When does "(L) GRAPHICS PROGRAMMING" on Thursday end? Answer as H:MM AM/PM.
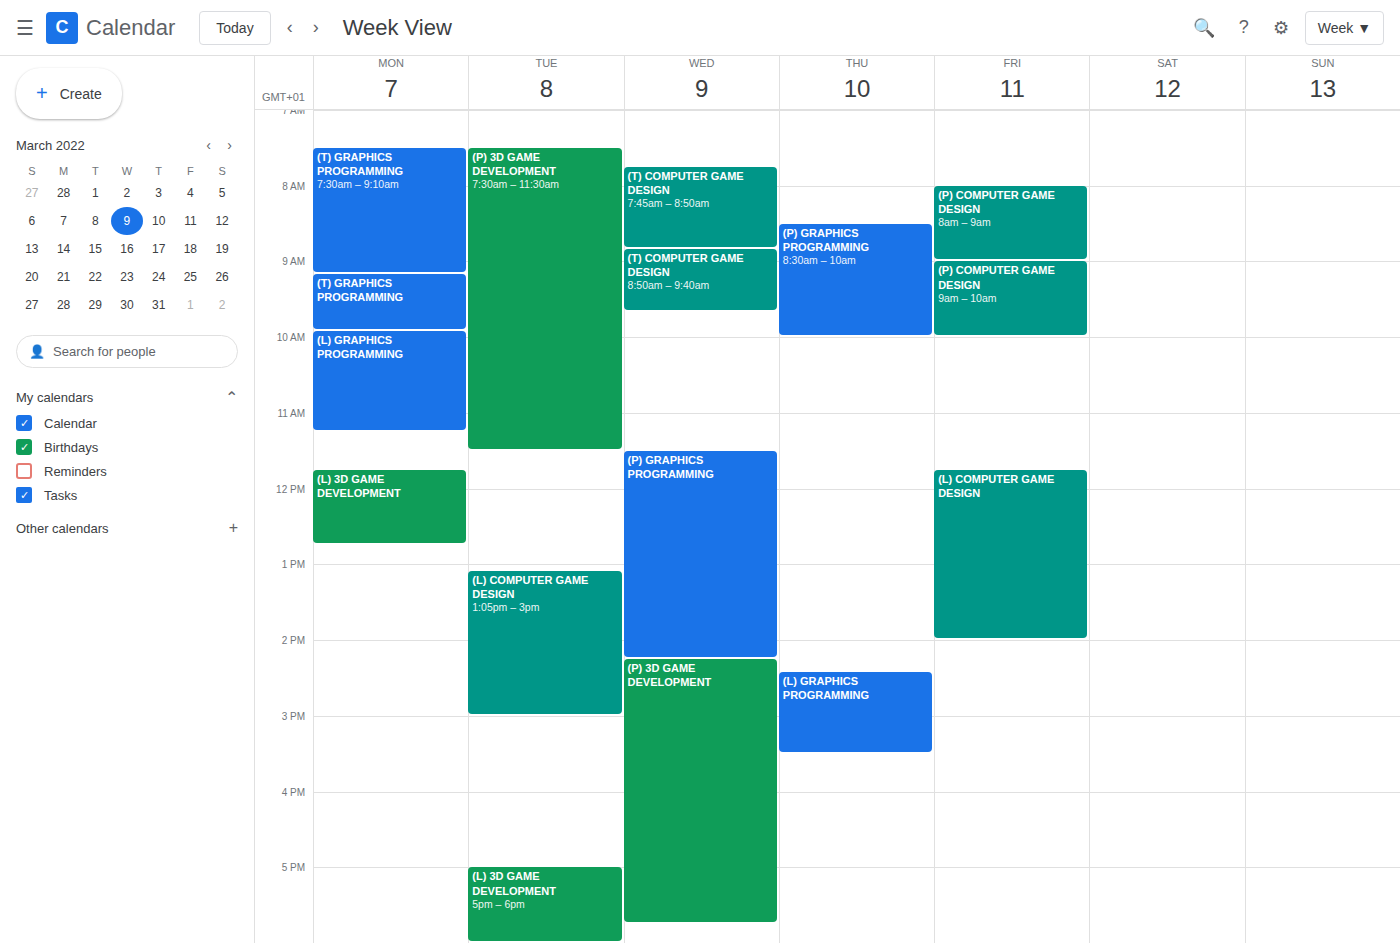
3:30 PM